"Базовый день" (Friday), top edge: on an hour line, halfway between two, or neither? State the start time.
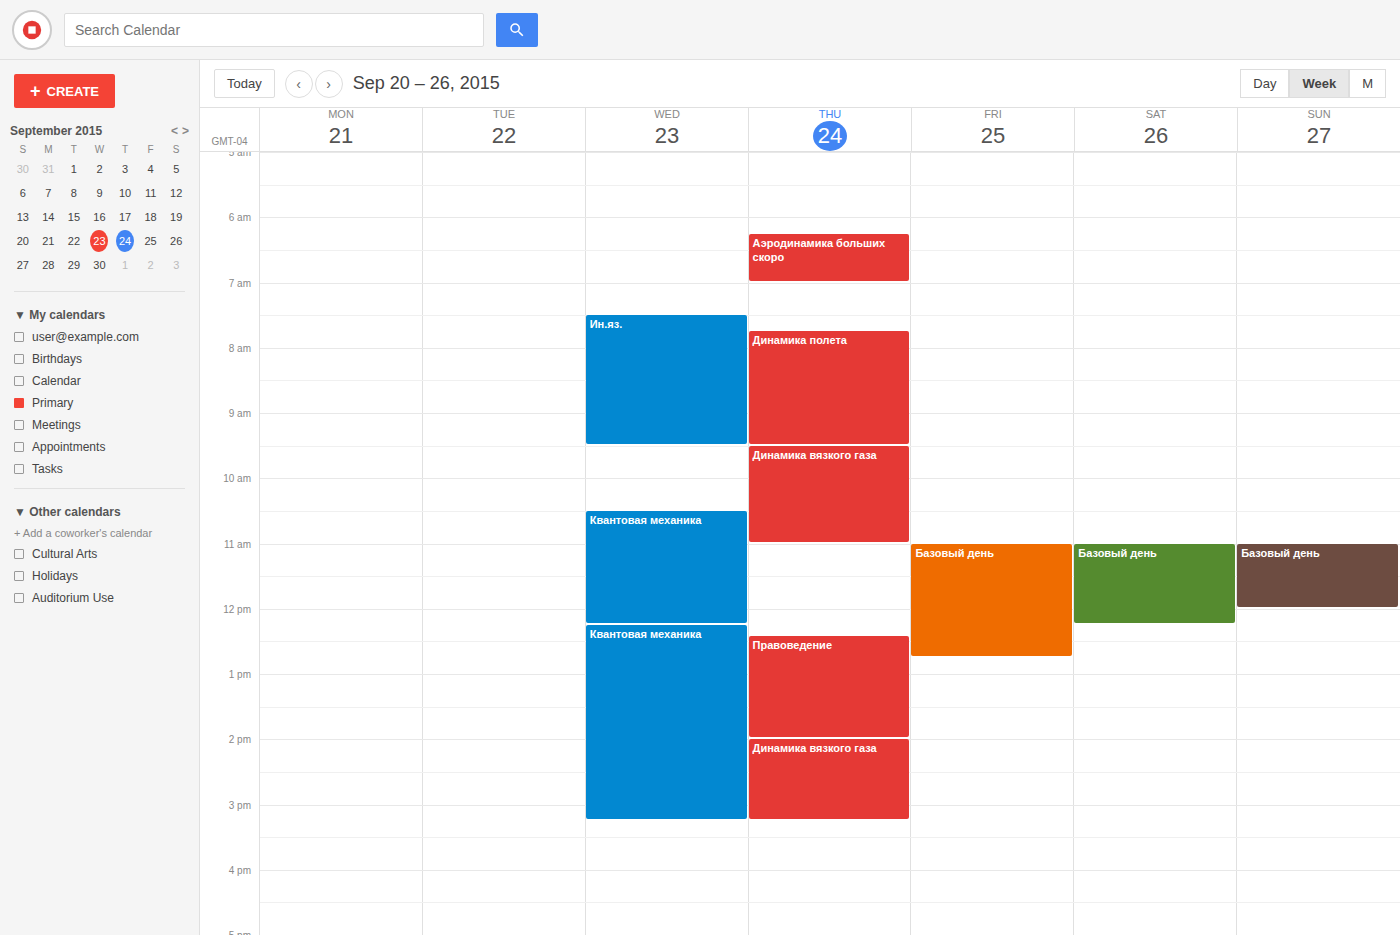
11:00 -- exactly on the 11:00 line.